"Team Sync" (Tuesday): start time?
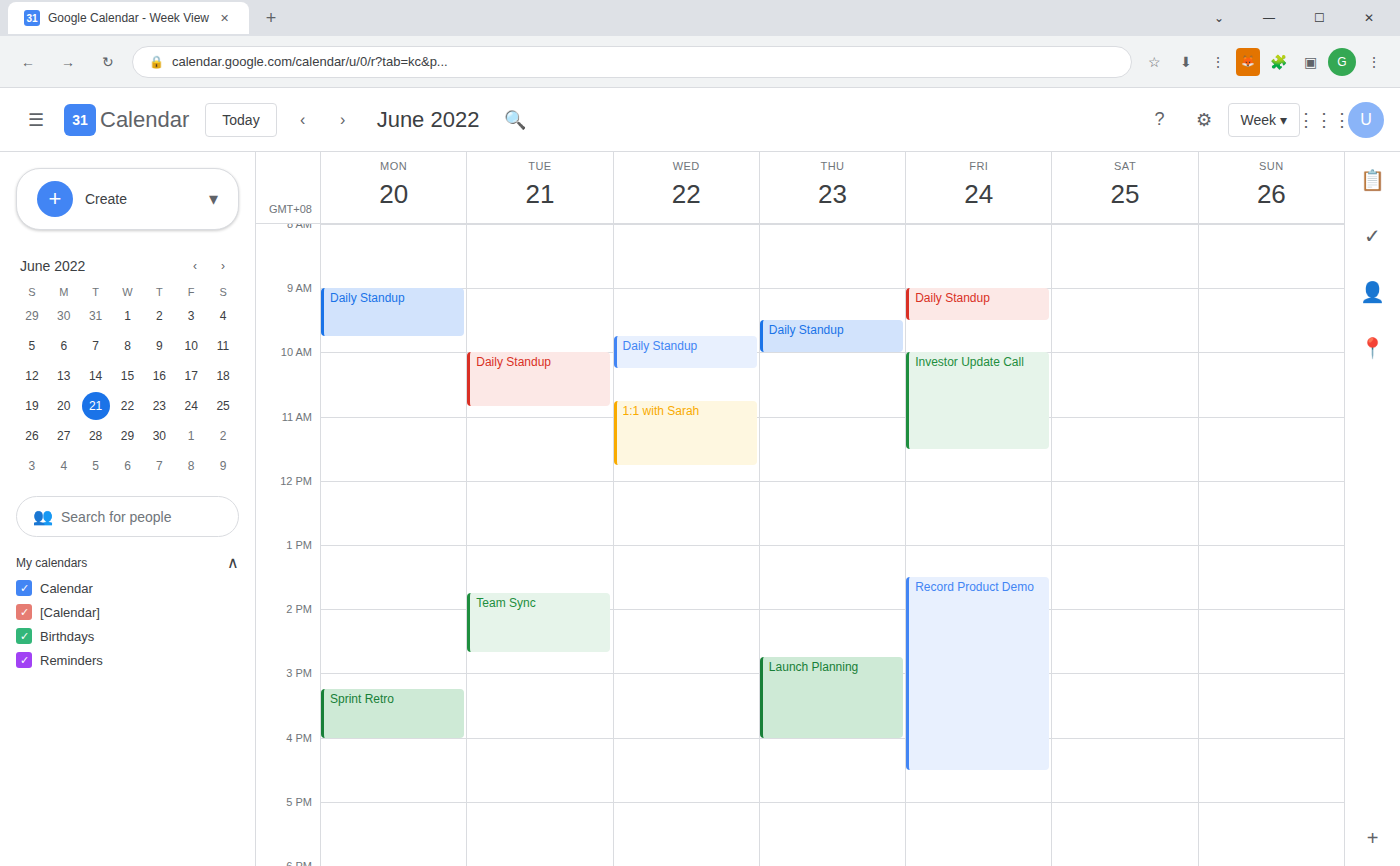
1:45 PM